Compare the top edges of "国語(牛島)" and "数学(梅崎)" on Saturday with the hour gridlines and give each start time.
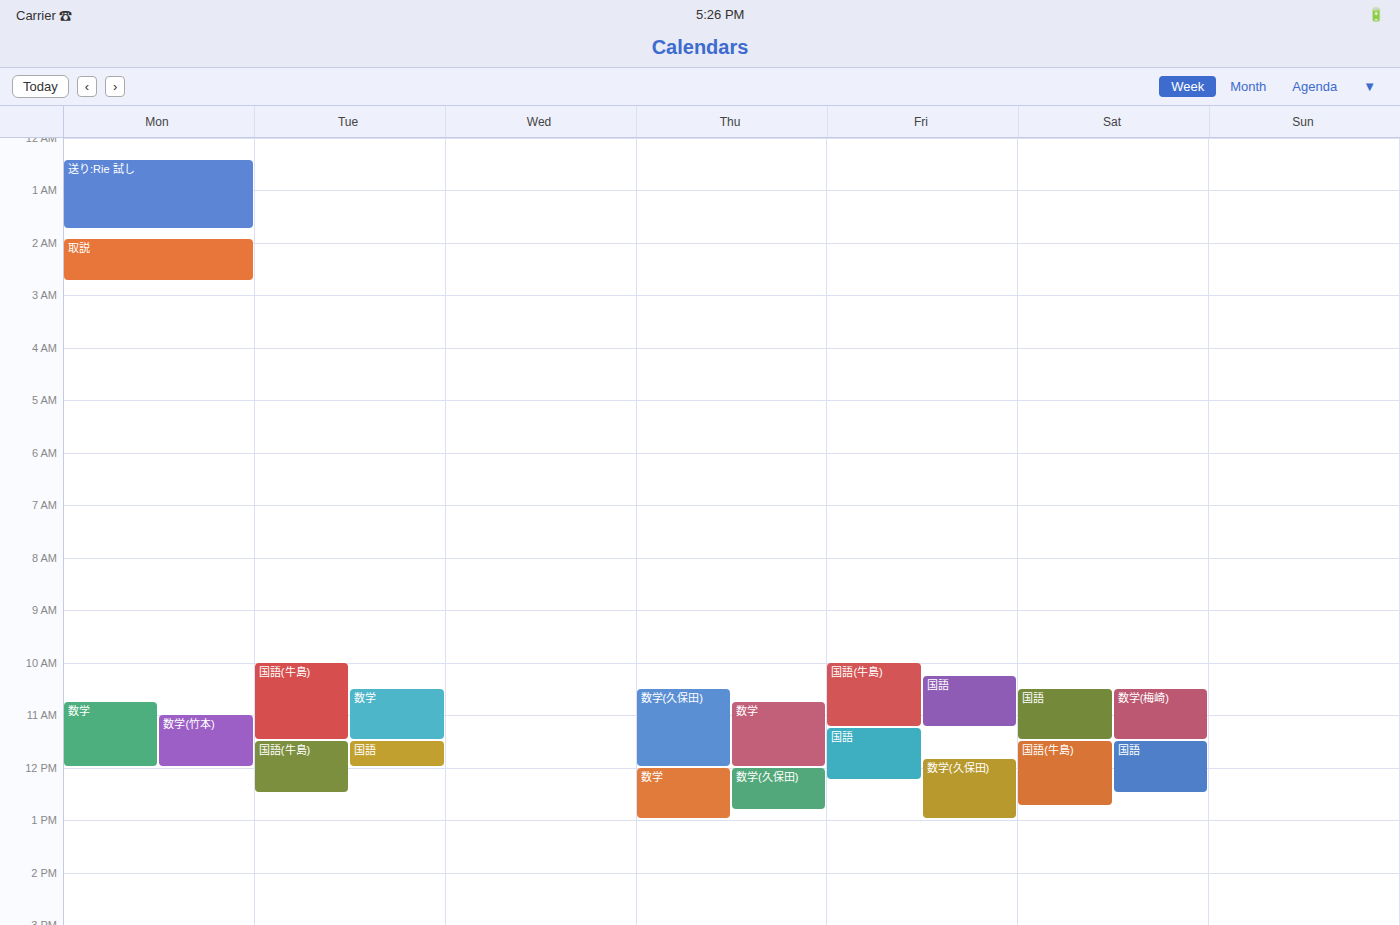
"国語(牛島)": 11:30 AM, halfway between the 11 AM and 12 PM lines. "数学(梅崎)": 10:30 AM, halfway between the 10 AM and 11 AM lines.